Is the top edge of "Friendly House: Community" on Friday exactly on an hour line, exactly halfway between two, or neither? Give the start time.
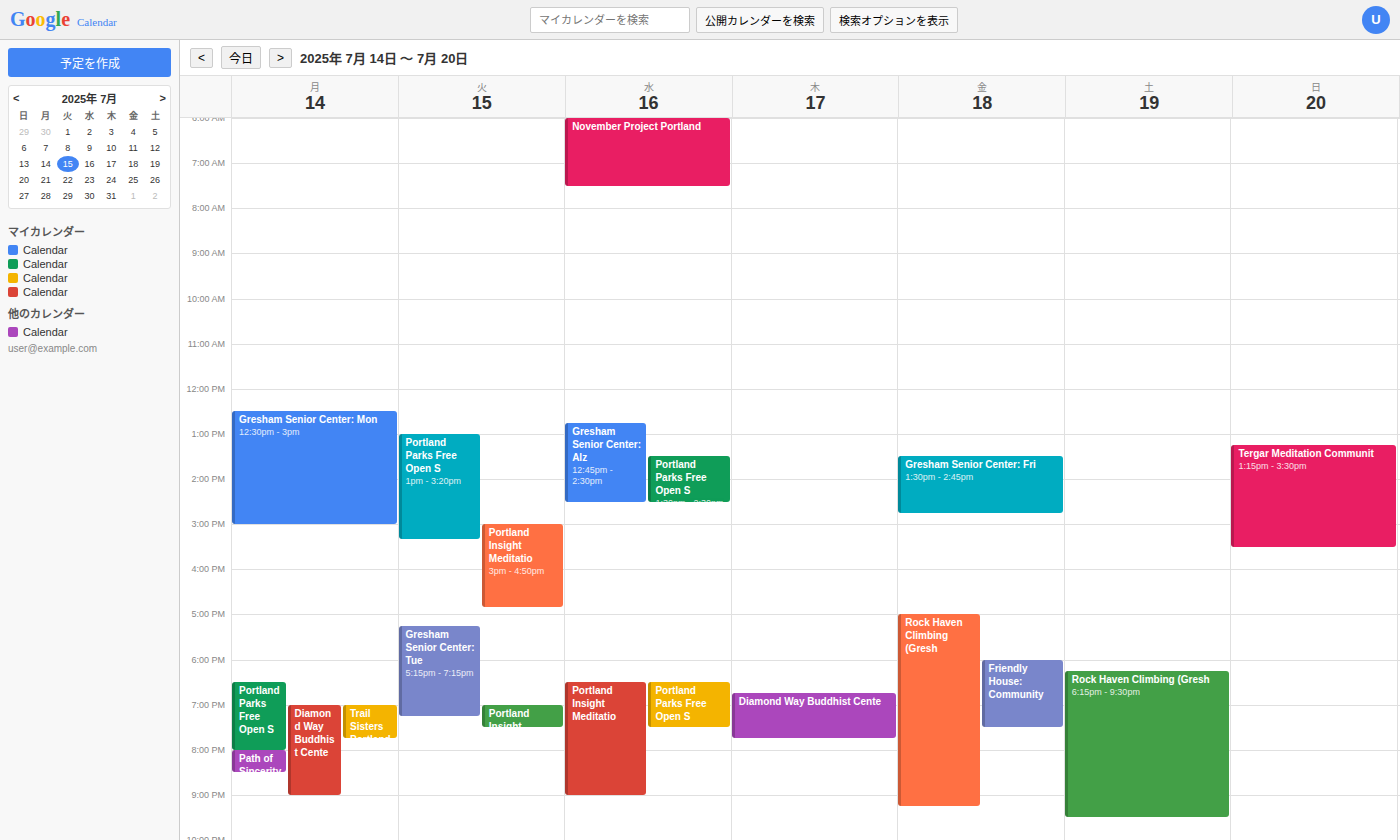
6:00 PM -- exactly on the 6 PM line.